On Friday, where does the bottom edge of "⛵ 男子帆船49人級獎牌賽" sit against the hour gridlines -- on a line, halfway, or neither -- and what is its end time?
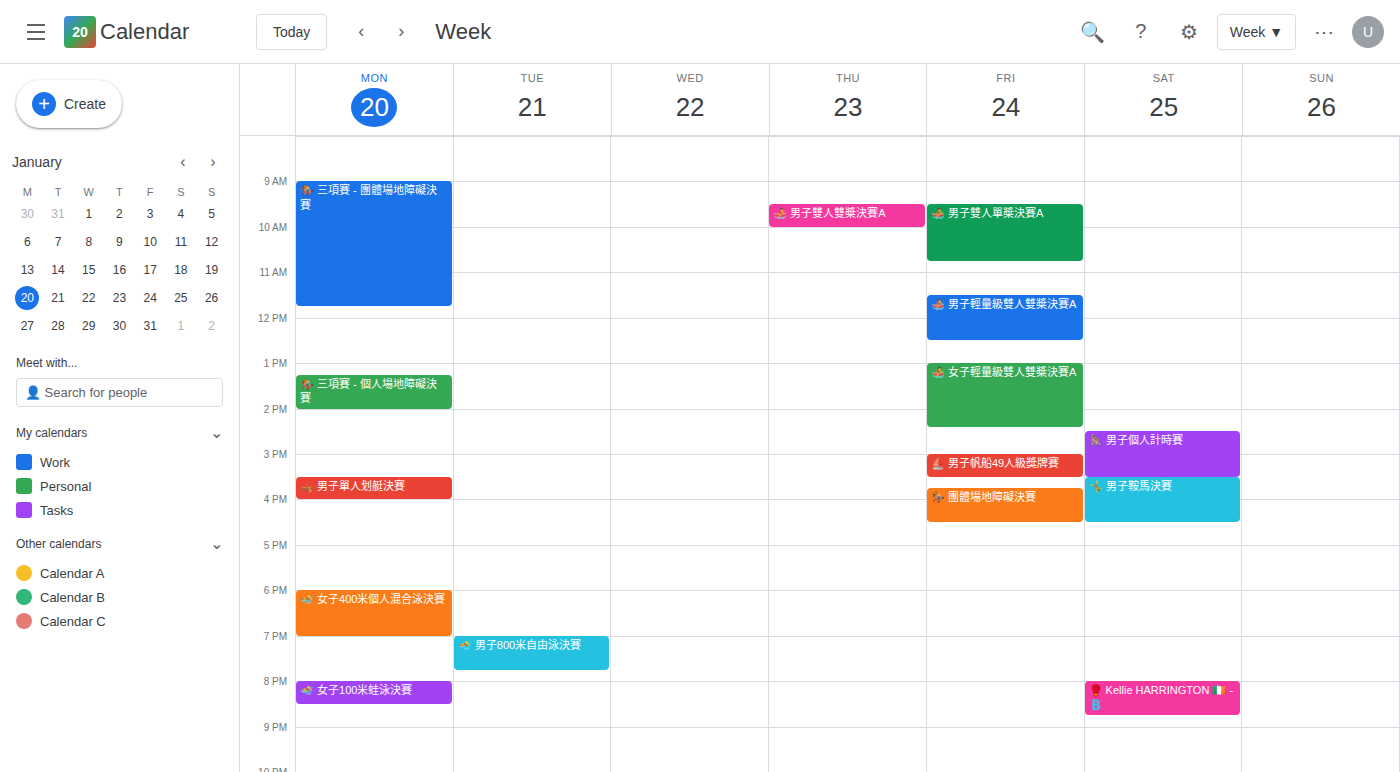
15:30 -- halfway between the 15:00 and 16:00 lines.